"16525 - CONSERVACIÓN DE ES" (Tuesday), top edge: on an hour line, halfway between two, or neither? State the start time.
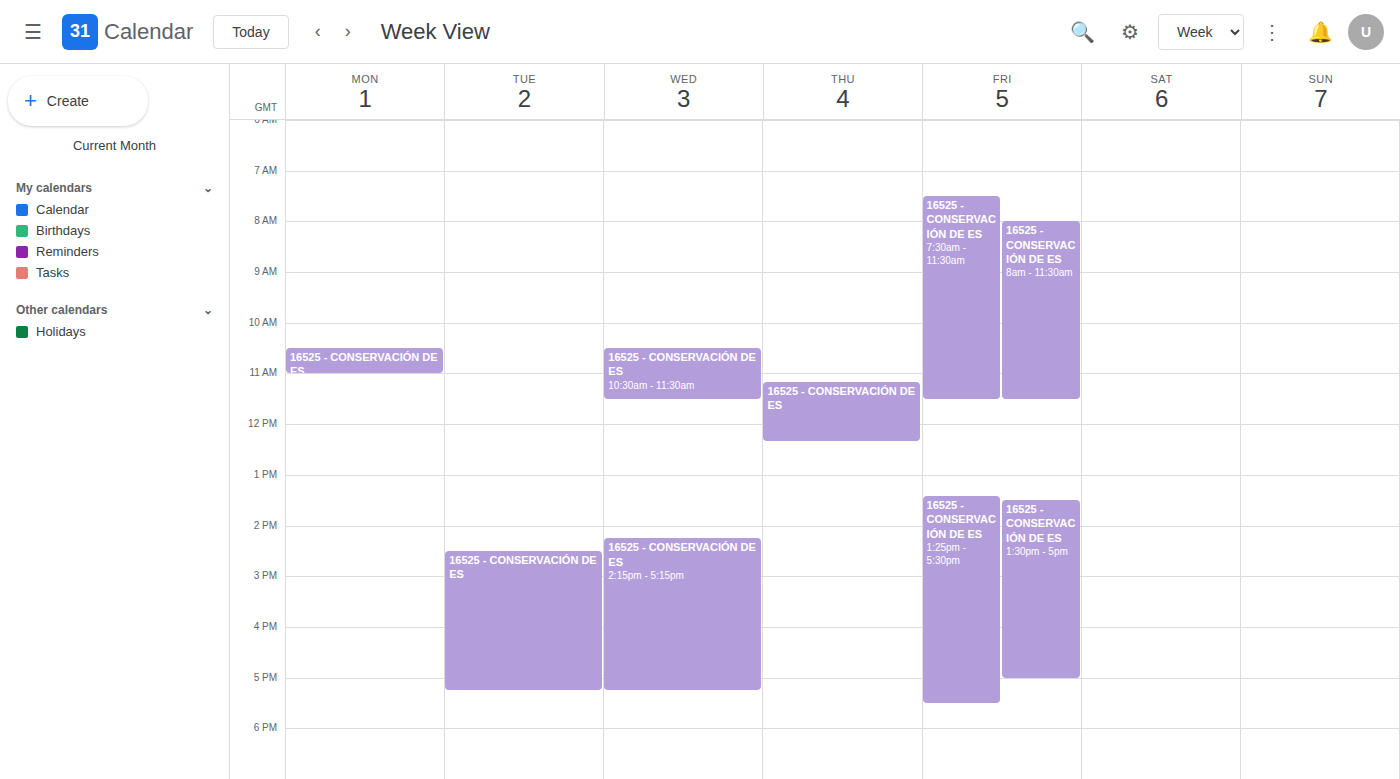
2:30 PM -- halfway between the 2 PM and 3 PM lines.